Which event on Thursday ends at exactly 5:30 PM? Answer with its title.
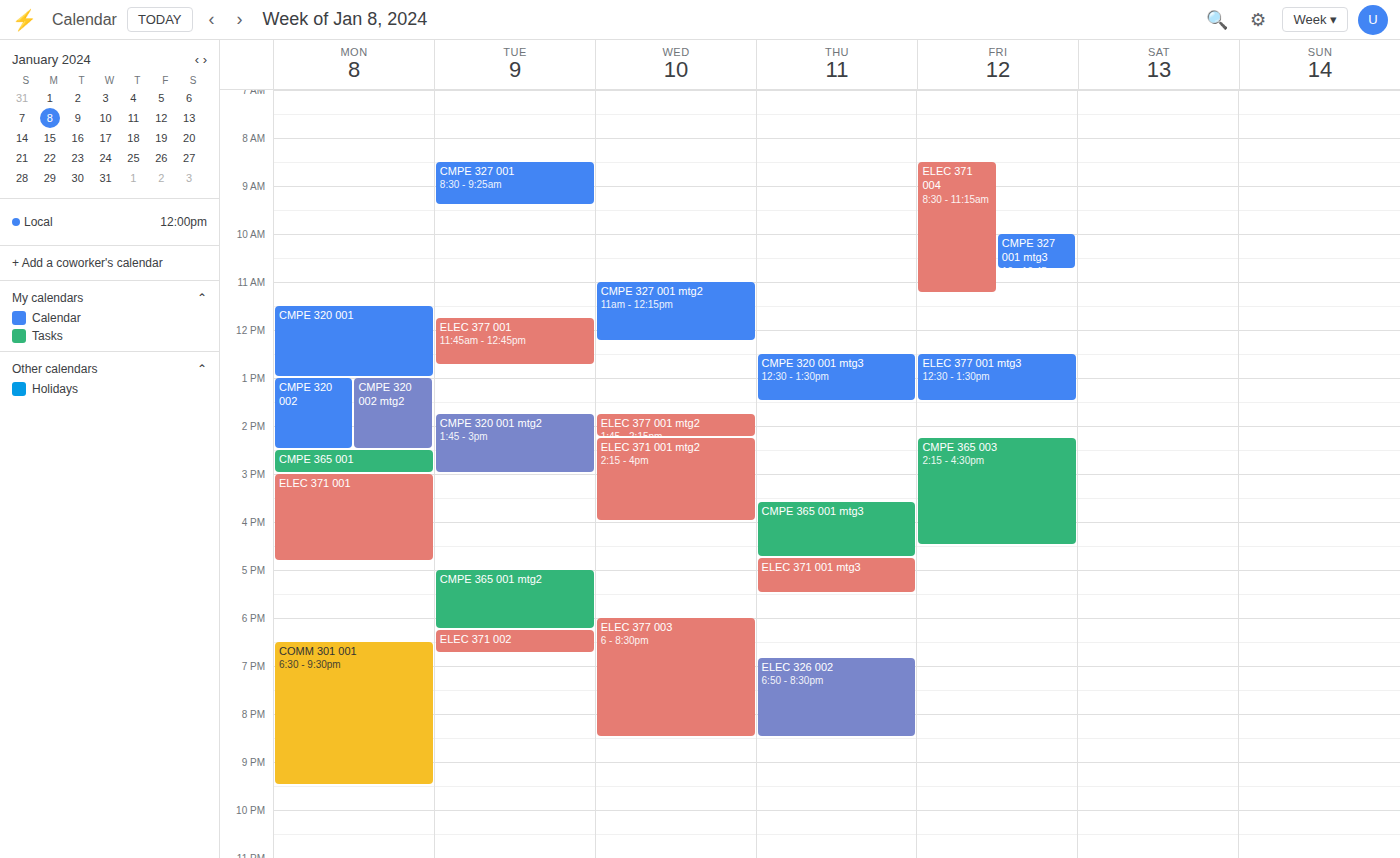
"ELEC 371 001 mtg3"